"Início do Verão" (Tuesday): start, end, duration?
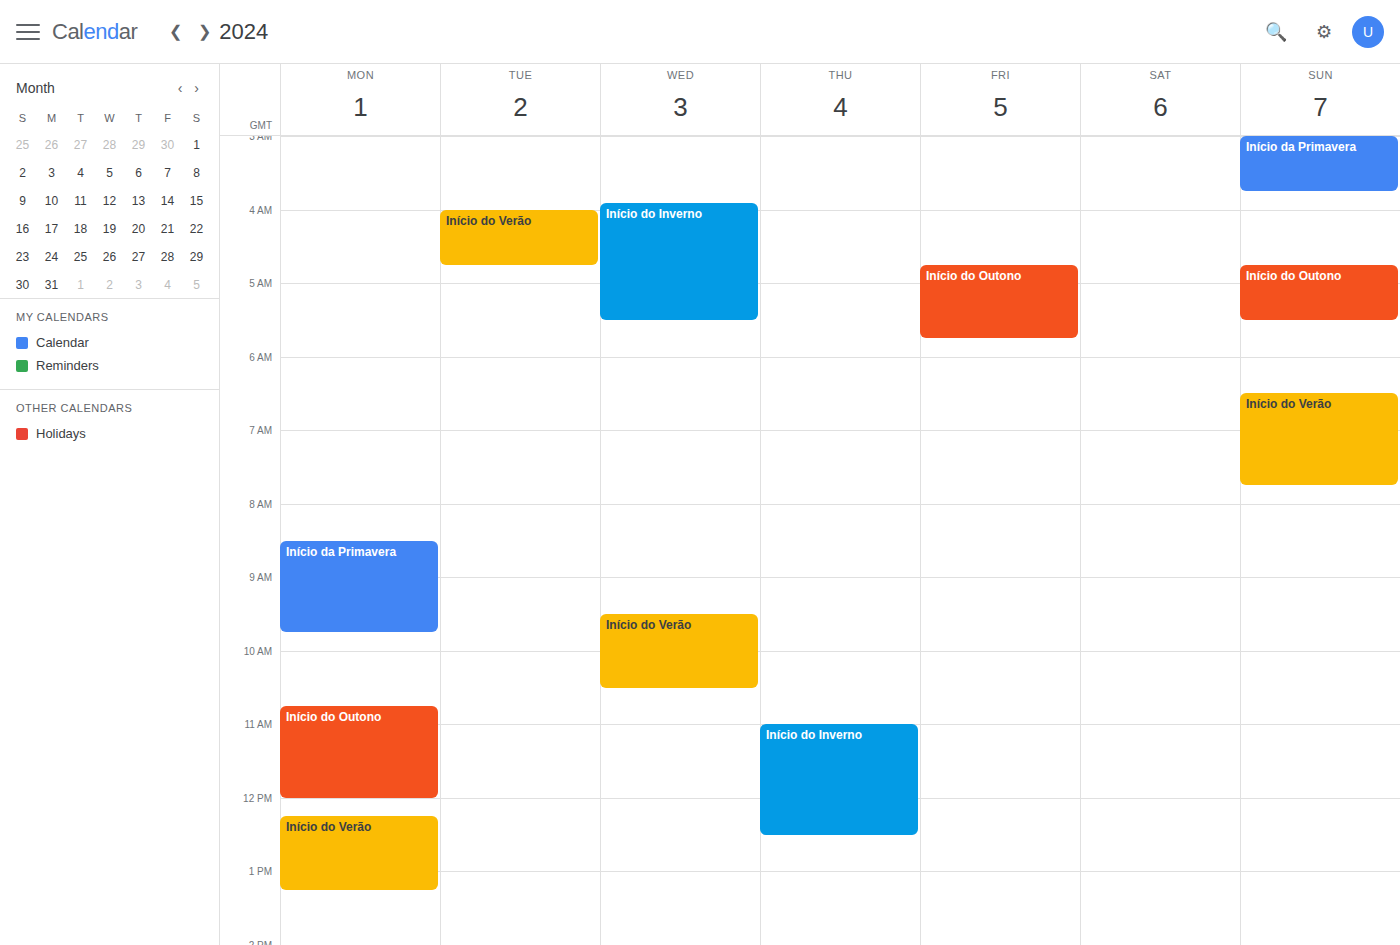
4:00 AM to 4:45 AM, 45 minutes